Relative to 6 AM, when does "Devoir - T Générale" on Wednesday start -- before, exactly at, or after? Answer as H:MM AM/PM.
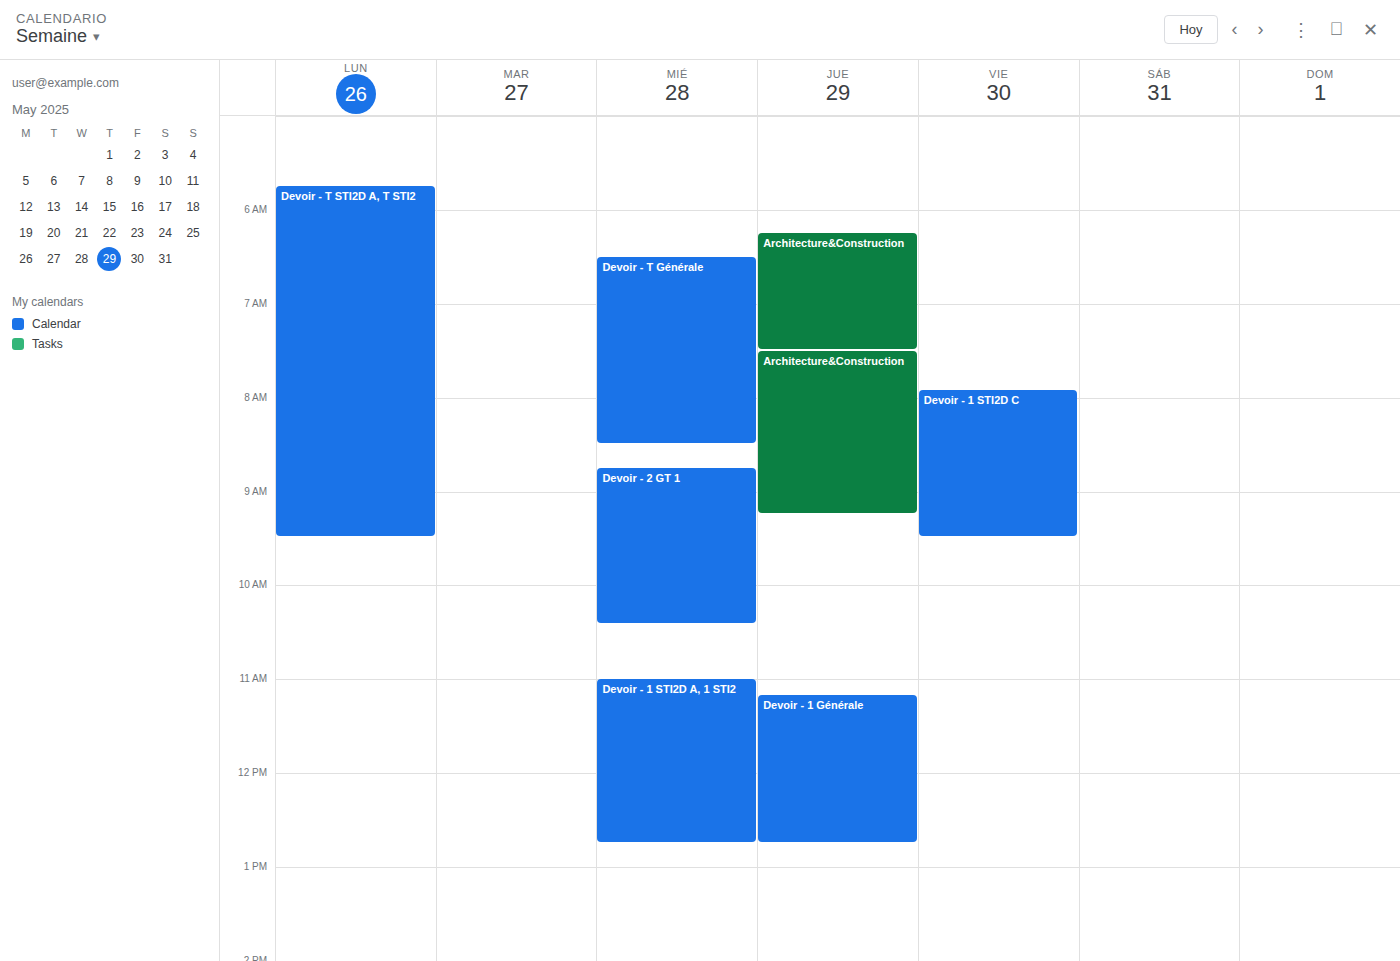
6:30 AM -- after 6 AM, 30 minutes below the 6 AM line.